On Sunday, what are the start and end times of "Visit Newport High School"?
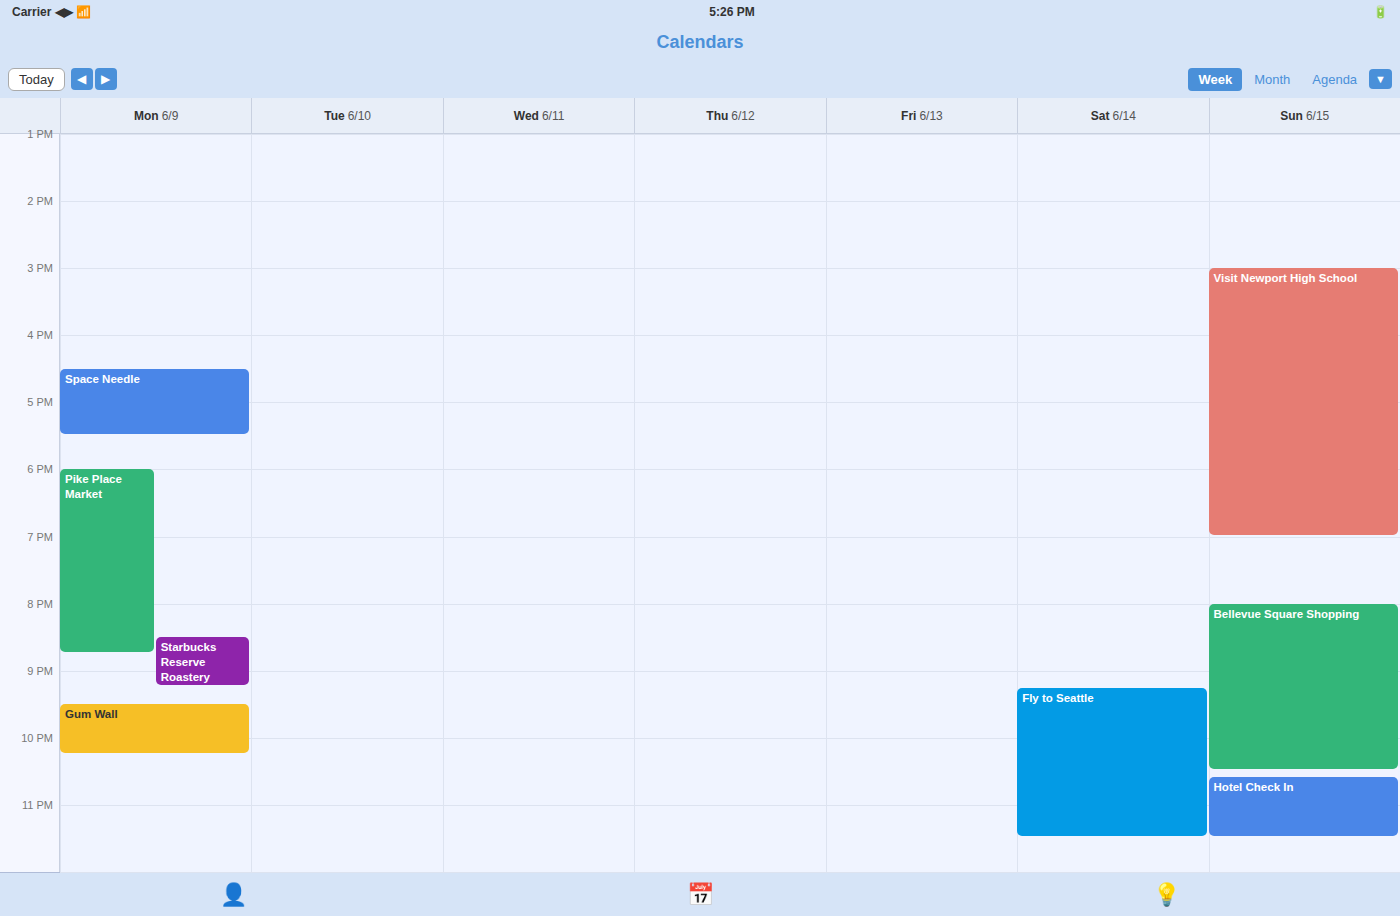
3:00 PM to 7:00 PM